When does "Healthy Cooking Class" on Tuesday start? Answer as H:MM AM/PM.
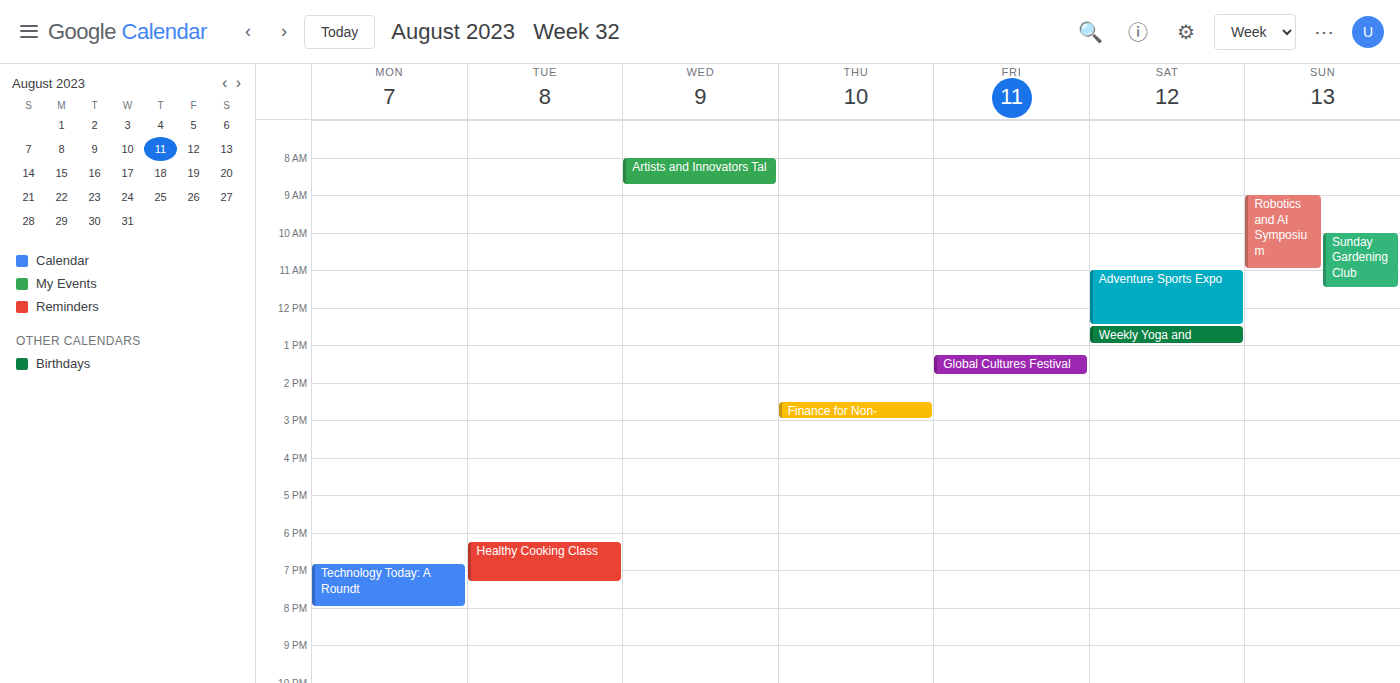
6:15 PM